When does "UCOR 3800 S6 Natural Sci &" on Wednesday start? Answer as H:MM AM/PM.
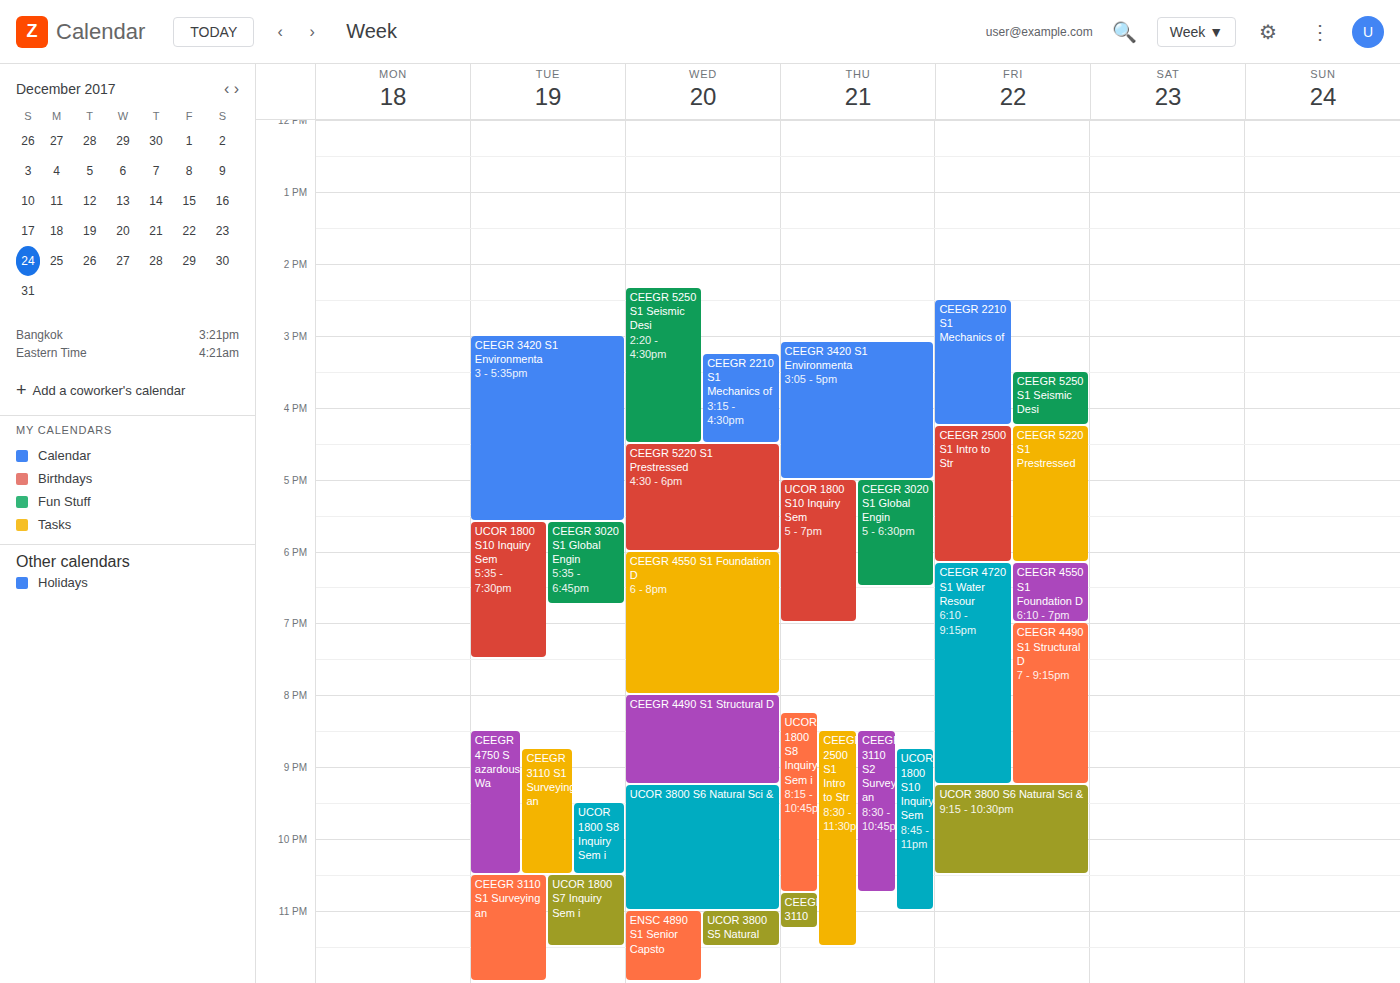
9:15 PM